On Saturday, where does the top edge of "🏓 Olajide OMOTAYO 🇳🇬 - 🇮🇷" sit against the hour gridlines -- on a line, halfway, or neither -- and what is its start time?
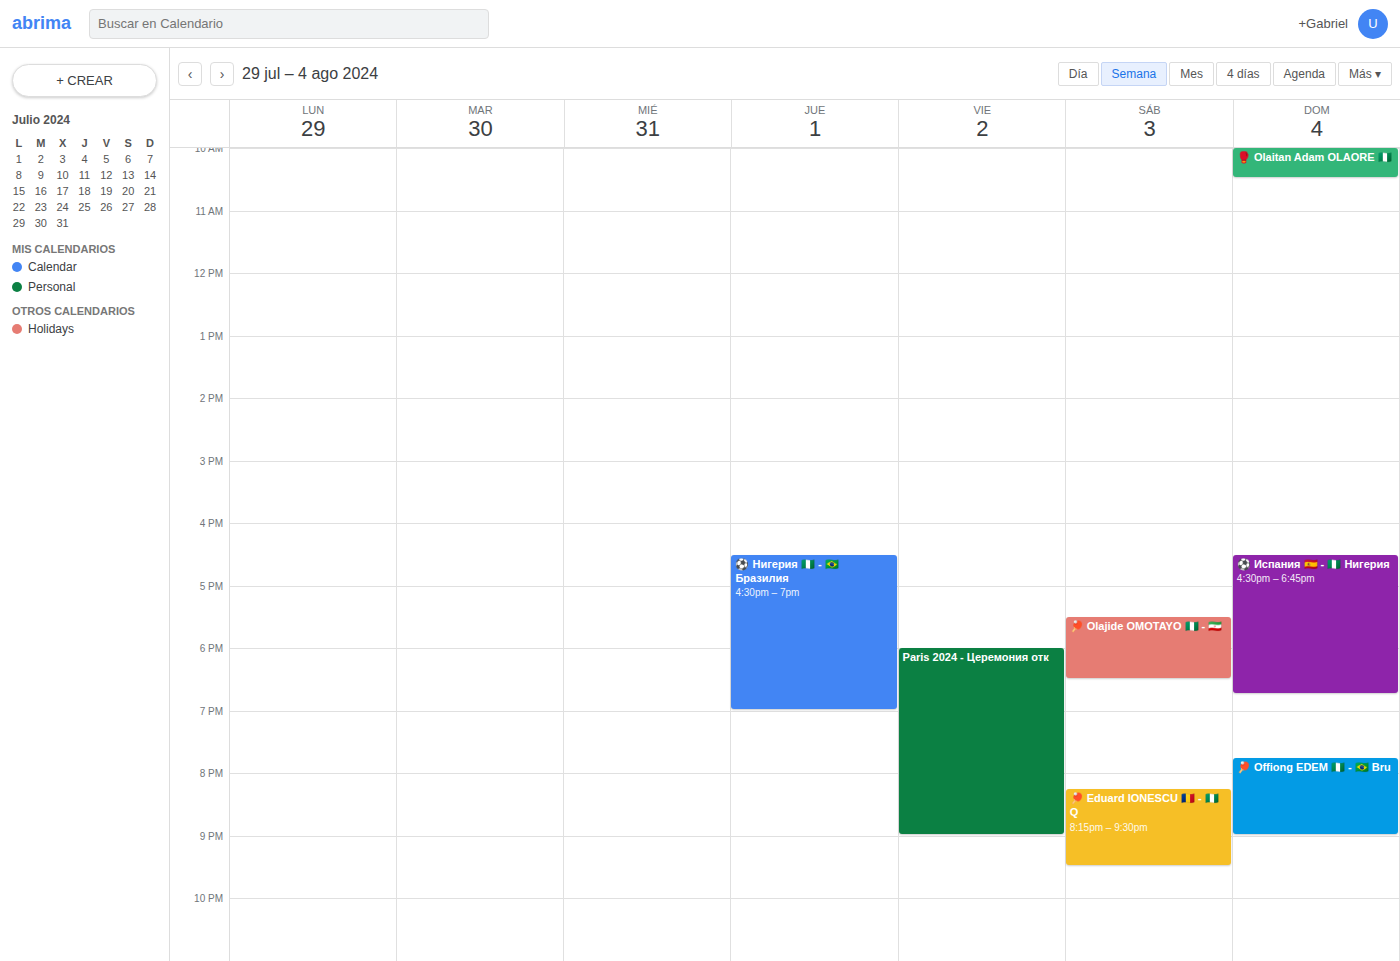
5:30 PM -- halfway between the 5 PM and 6 PM lines.